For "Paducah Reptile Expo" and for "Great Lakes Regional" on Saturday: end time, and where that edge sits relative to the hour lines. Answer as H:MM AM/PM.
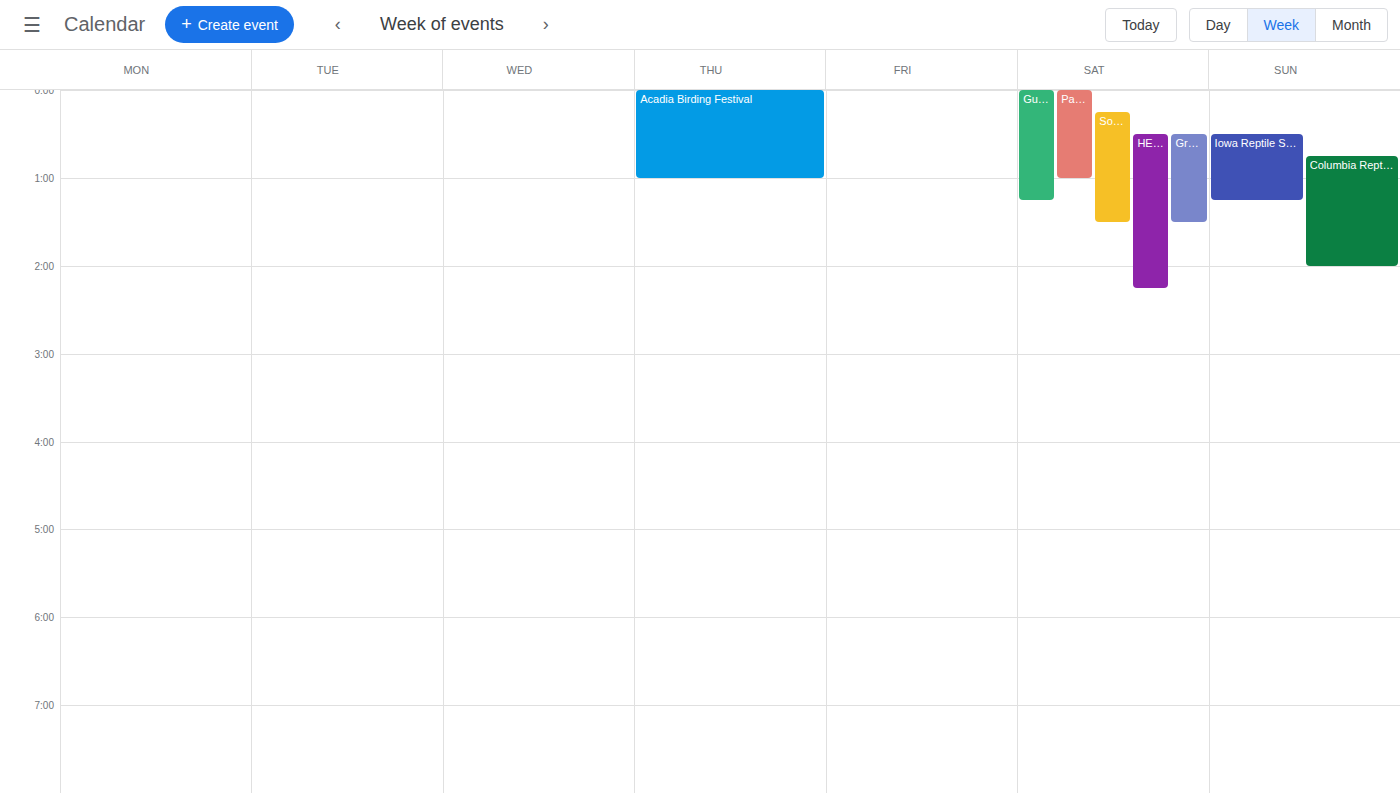
"Paducah Reptile Expo": 1:00 AM, exactly on the 1 AM line. "Great Lakes Regional": 1:30 AM, halfway between the 1 AM and 2 AM lines.